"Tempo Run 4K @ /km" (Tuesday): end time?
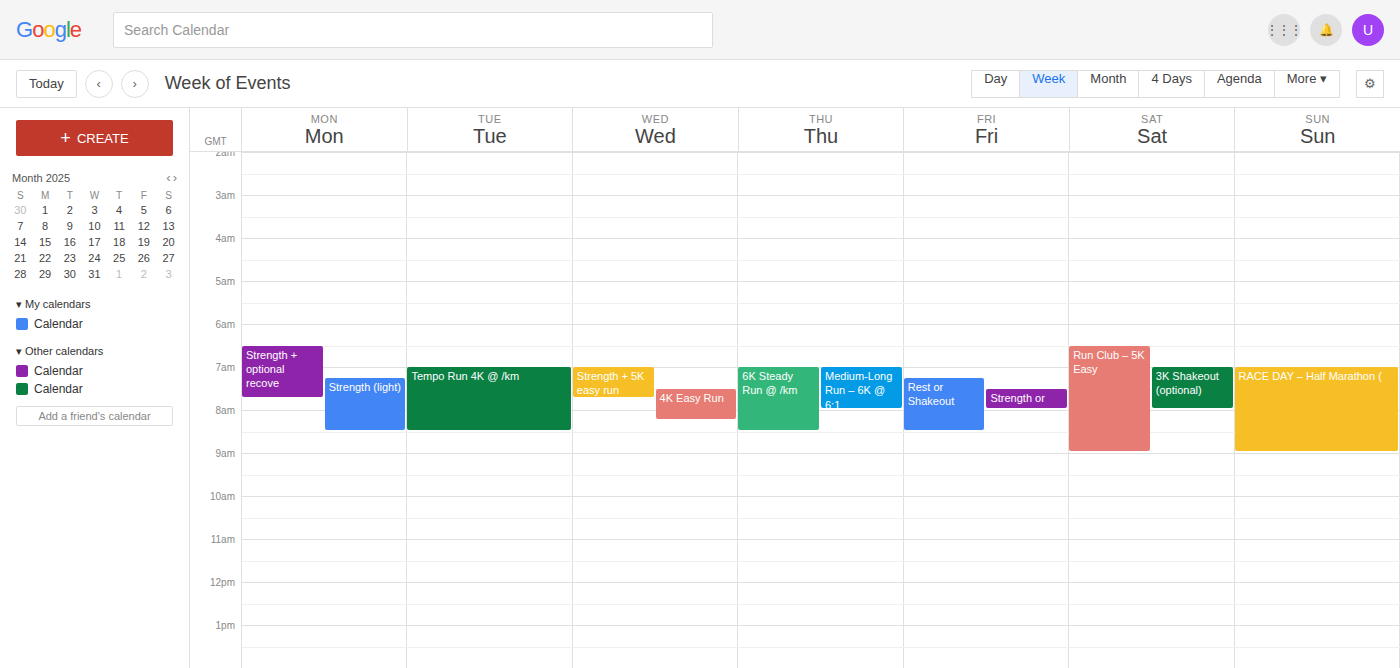
8:30 AM